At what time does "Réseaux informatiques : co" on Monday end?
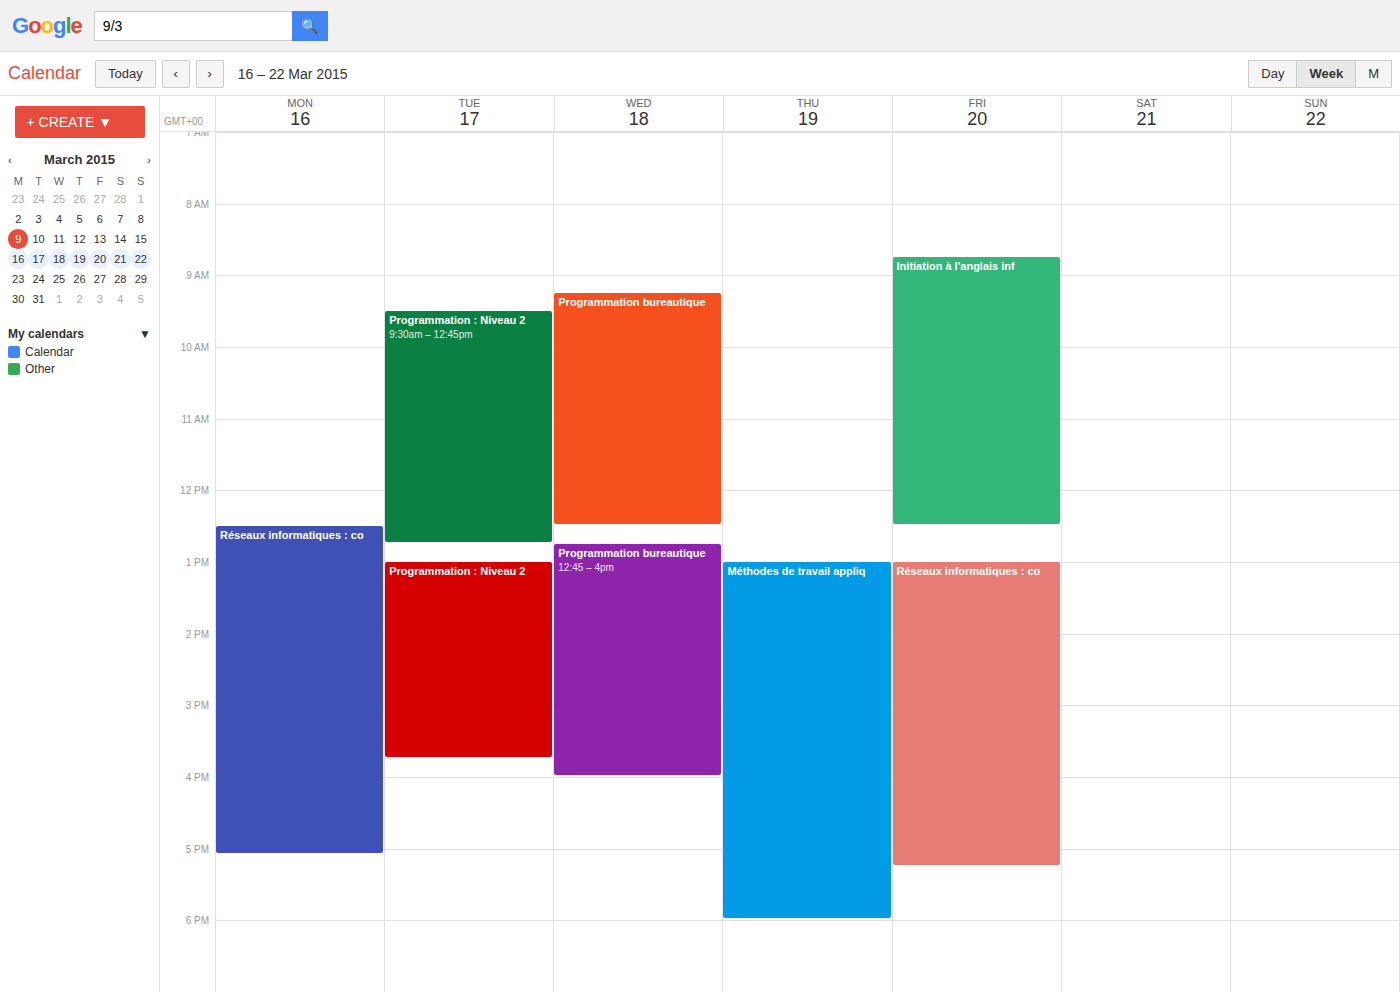
17:05